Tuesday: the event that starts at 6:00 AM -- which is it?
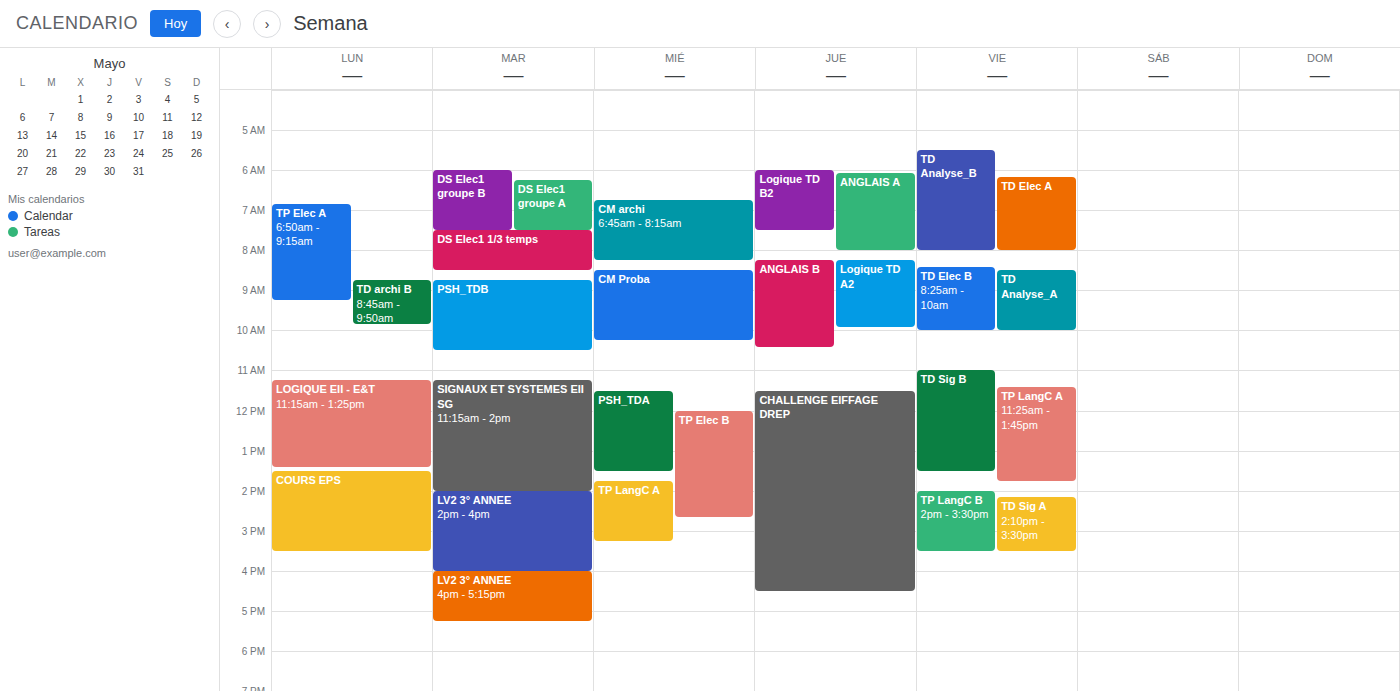
"DS Elec1 groupe B"